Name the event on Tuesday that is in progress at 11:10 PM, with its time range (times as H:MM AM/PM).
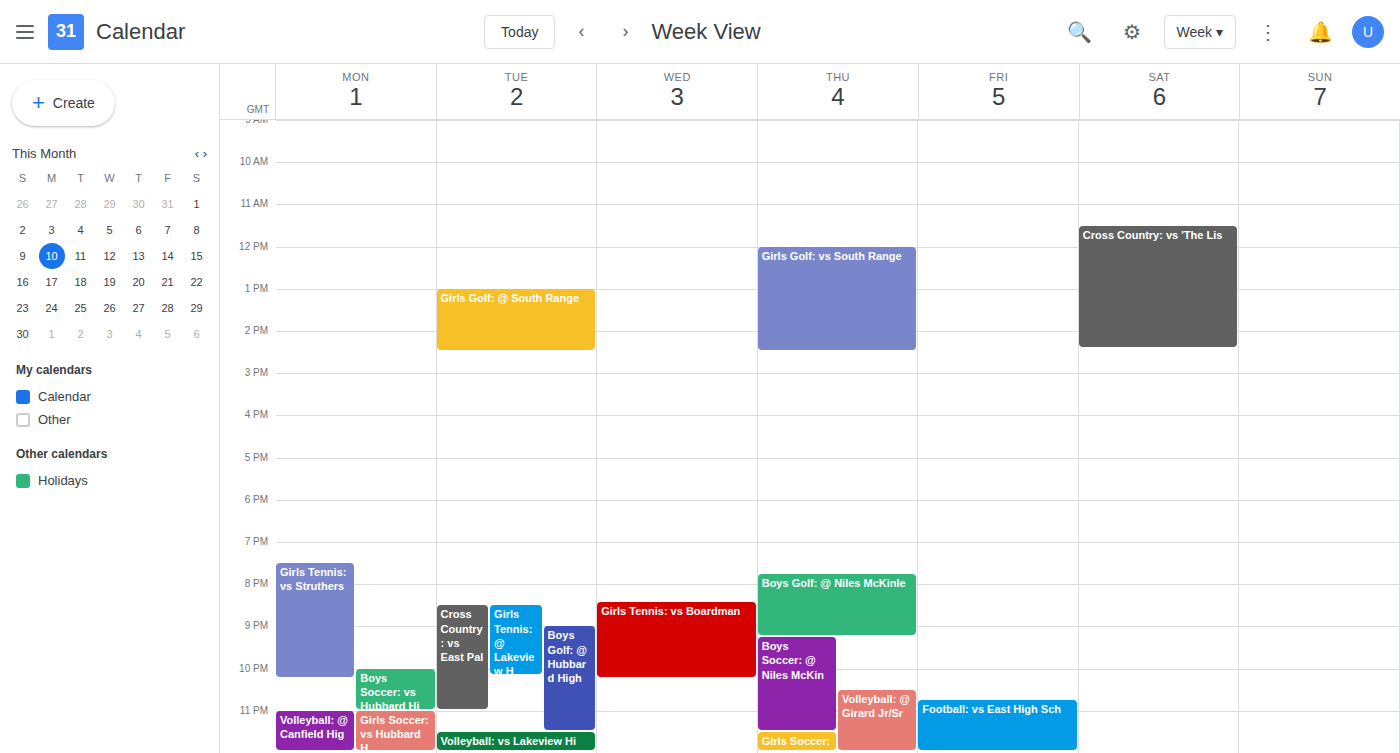
"Boys Golf: @ Hubbard High", 9:00 PM to 11:30 PM